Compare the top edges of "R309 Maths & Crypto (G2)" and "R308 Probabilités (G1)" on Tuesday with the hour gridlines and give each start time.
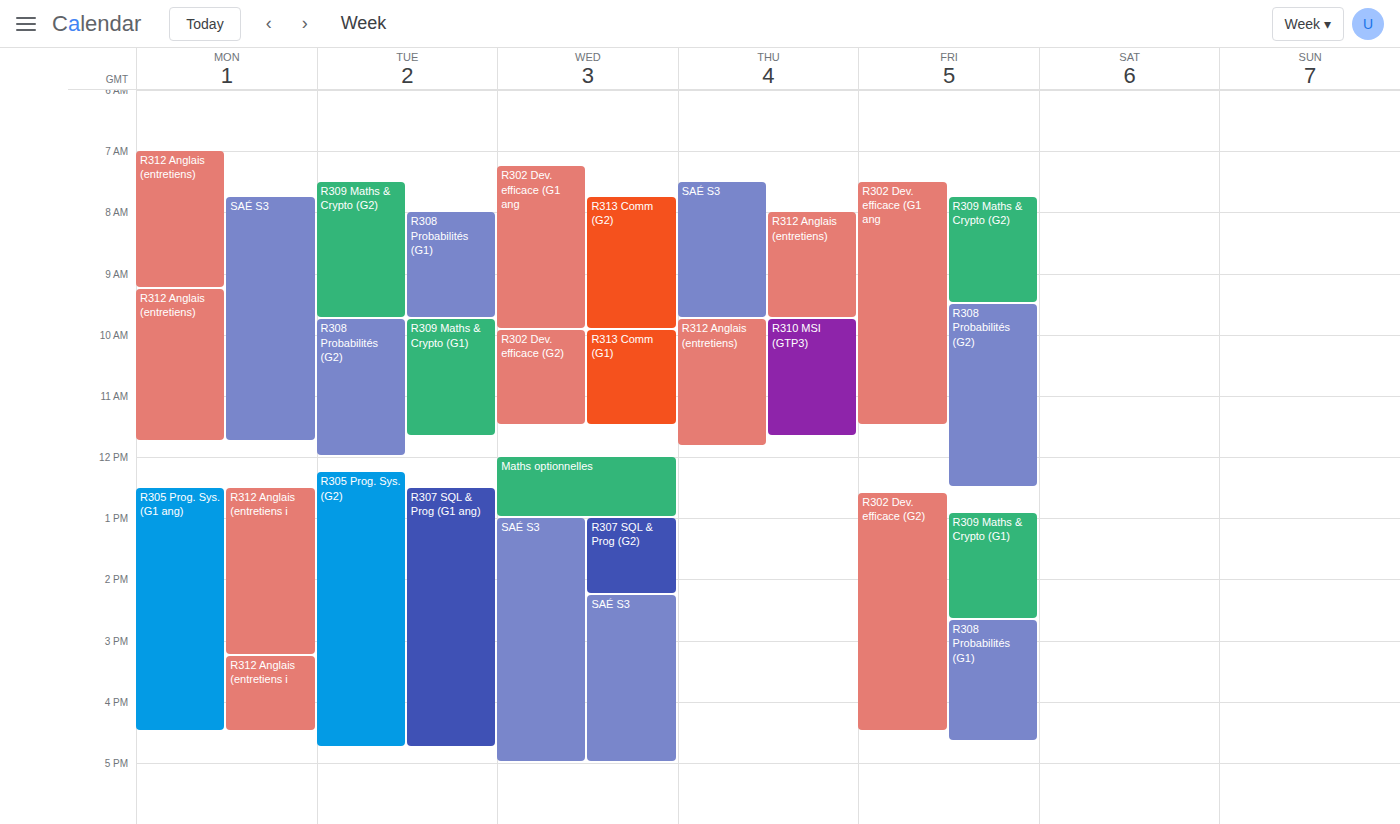
"R309 Maths & Crypto (G2)": 7:30 AM, halfway between the 7 AM and 8 AM lines. "R308 Probabilités (G1)": 8:00 AM, exactly on the 8 AM line.